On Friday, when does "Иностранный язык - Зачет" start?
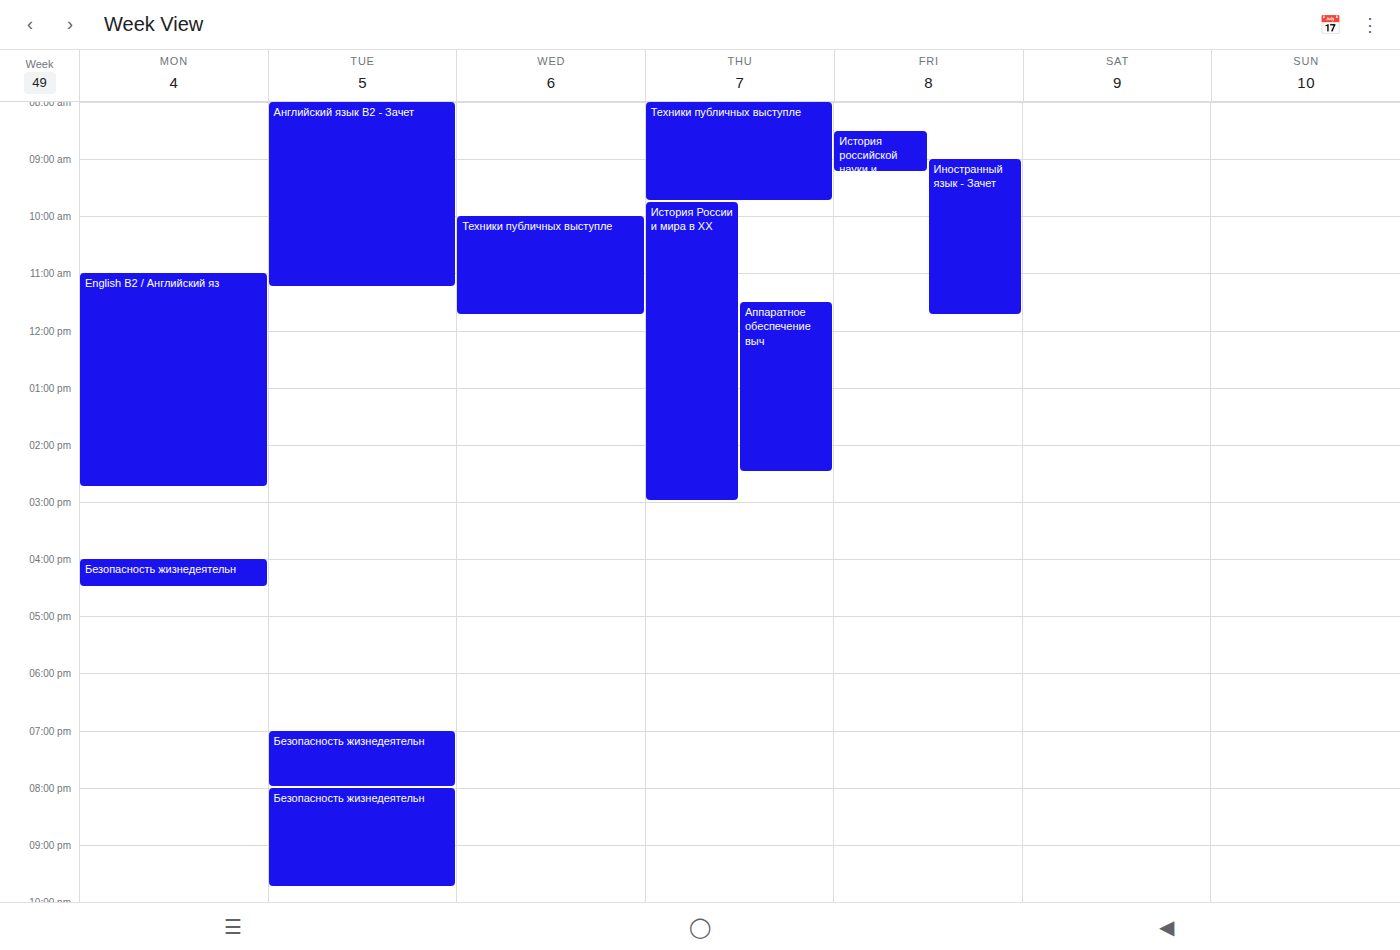
9:00 AM